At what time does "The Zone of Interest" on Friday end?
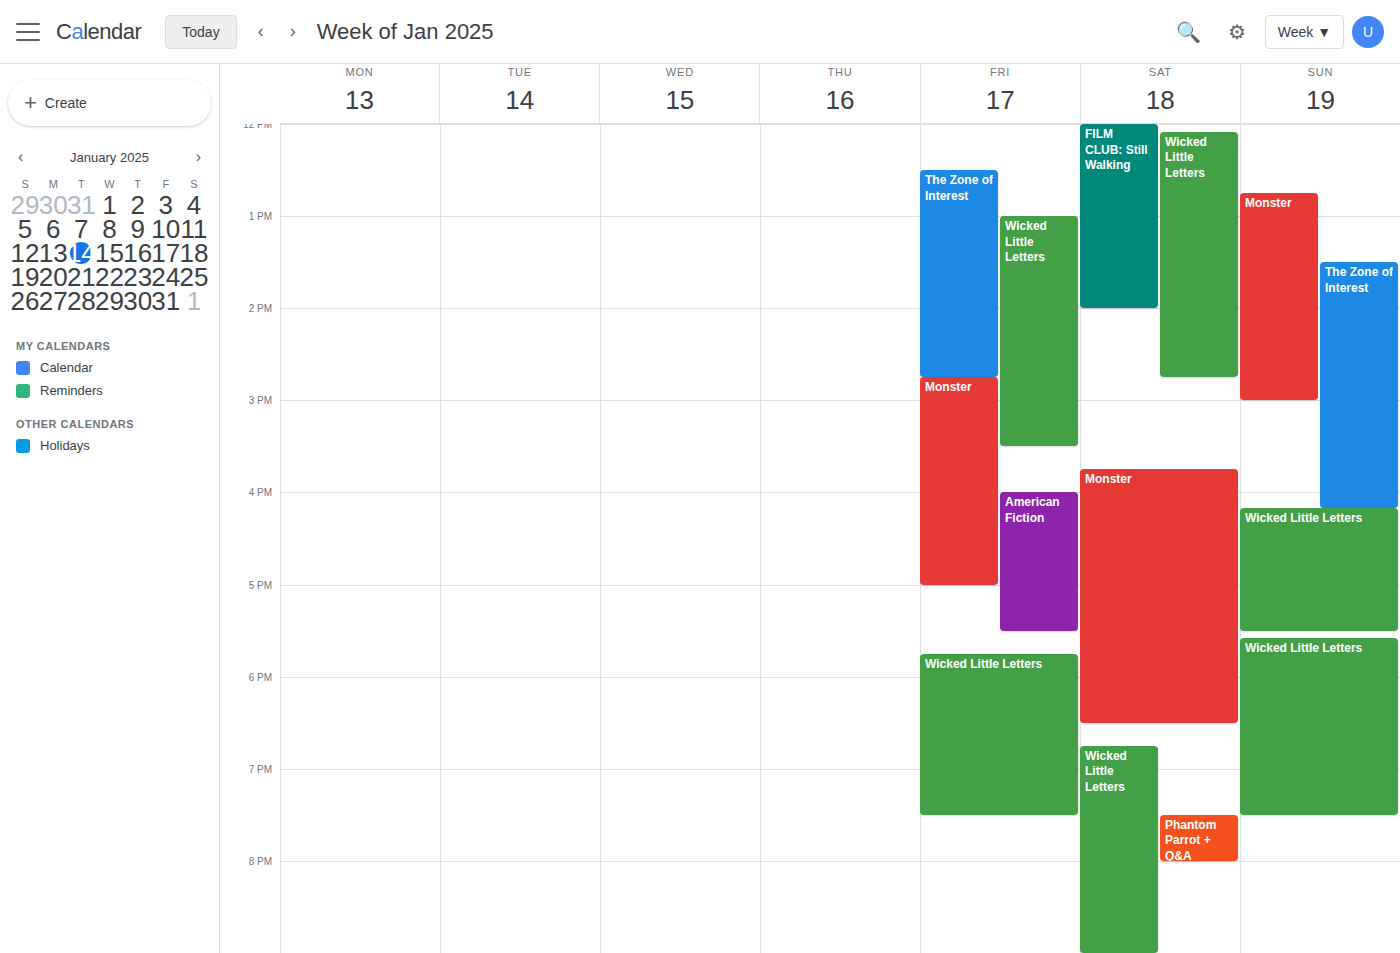
2:45 PM